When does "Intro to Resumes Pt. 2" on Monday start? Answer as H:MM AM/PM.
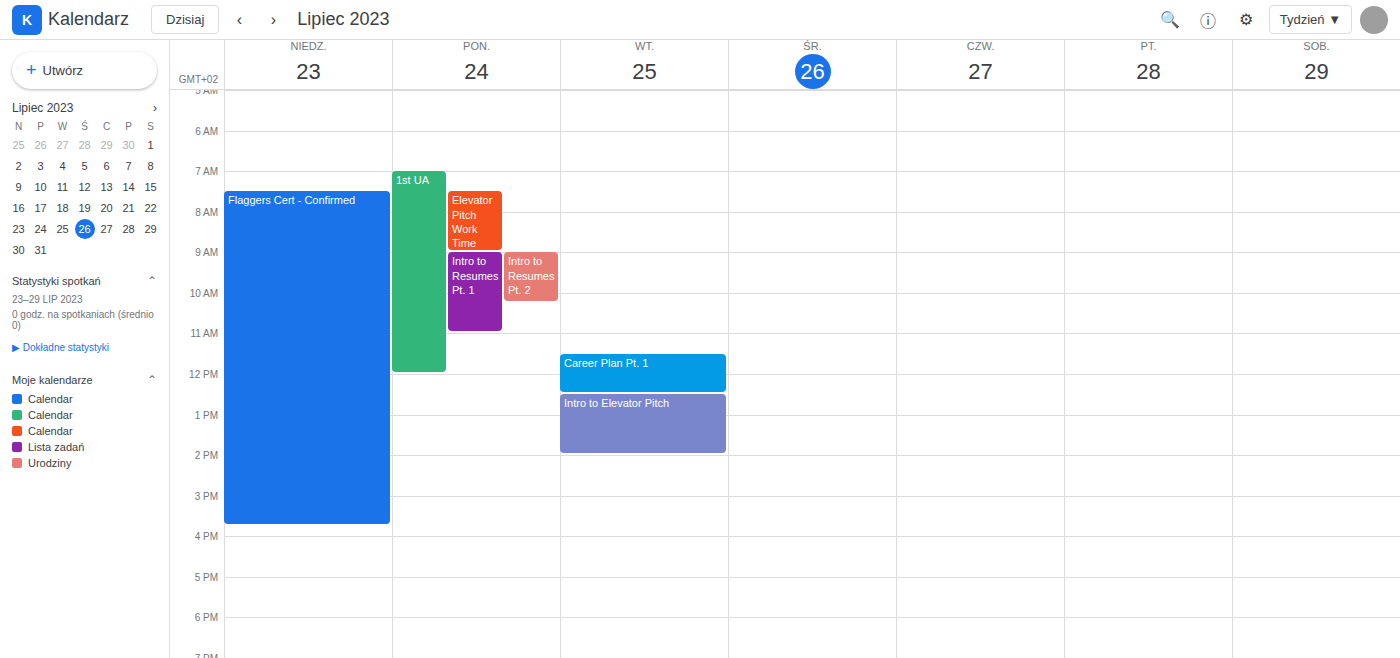
9:00 AM